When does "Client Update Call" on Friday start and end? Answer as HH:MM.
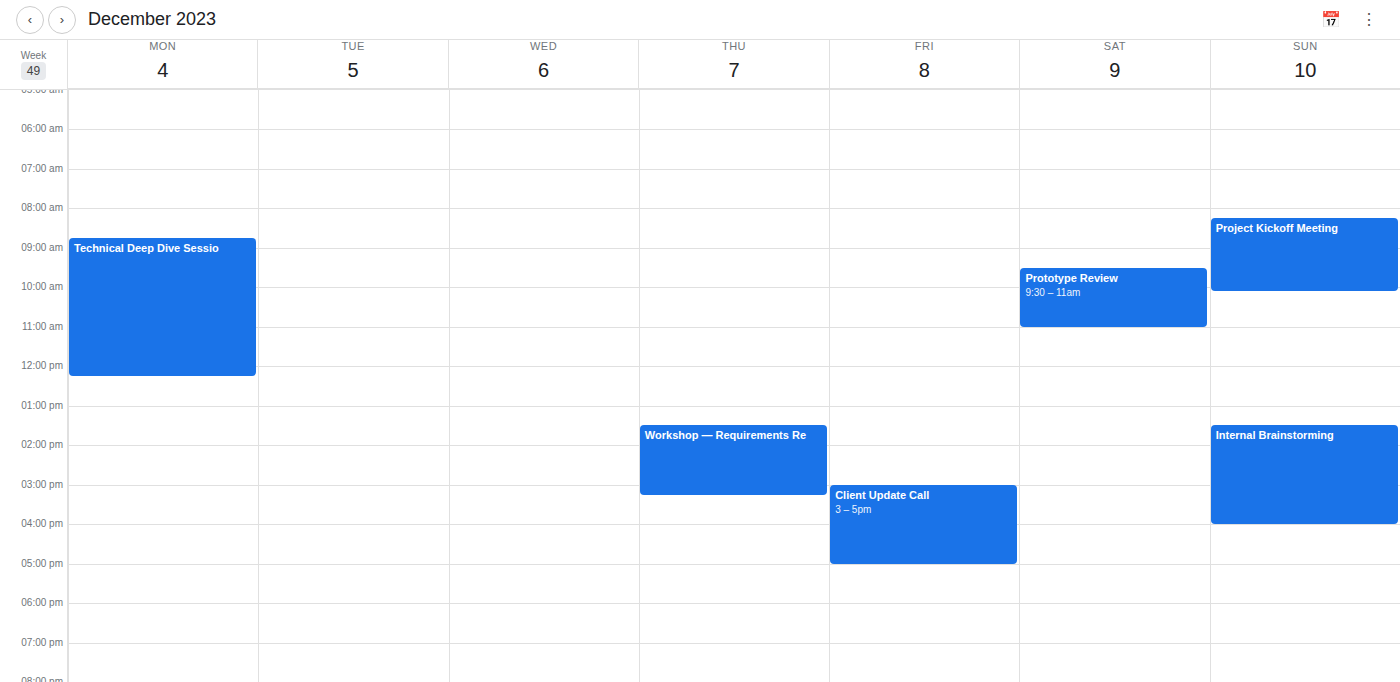
15:00 to 17:00